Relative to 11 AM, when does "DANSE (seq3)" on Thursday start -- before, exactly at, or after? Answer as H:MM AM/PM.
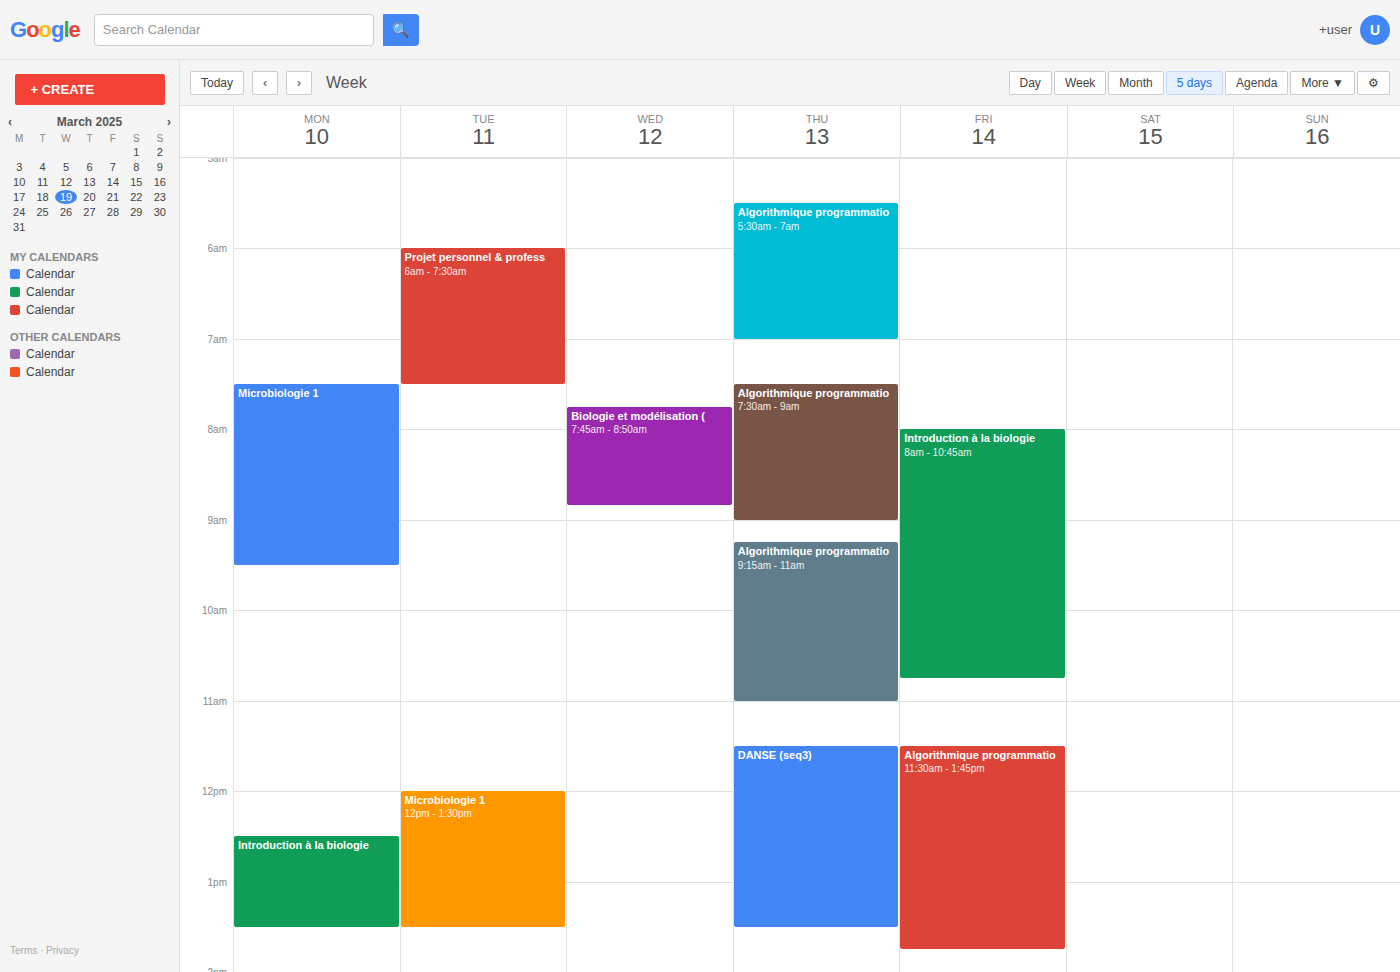
11:30 AM -- after 11 AM, 30 minutes below the 11 AM line.